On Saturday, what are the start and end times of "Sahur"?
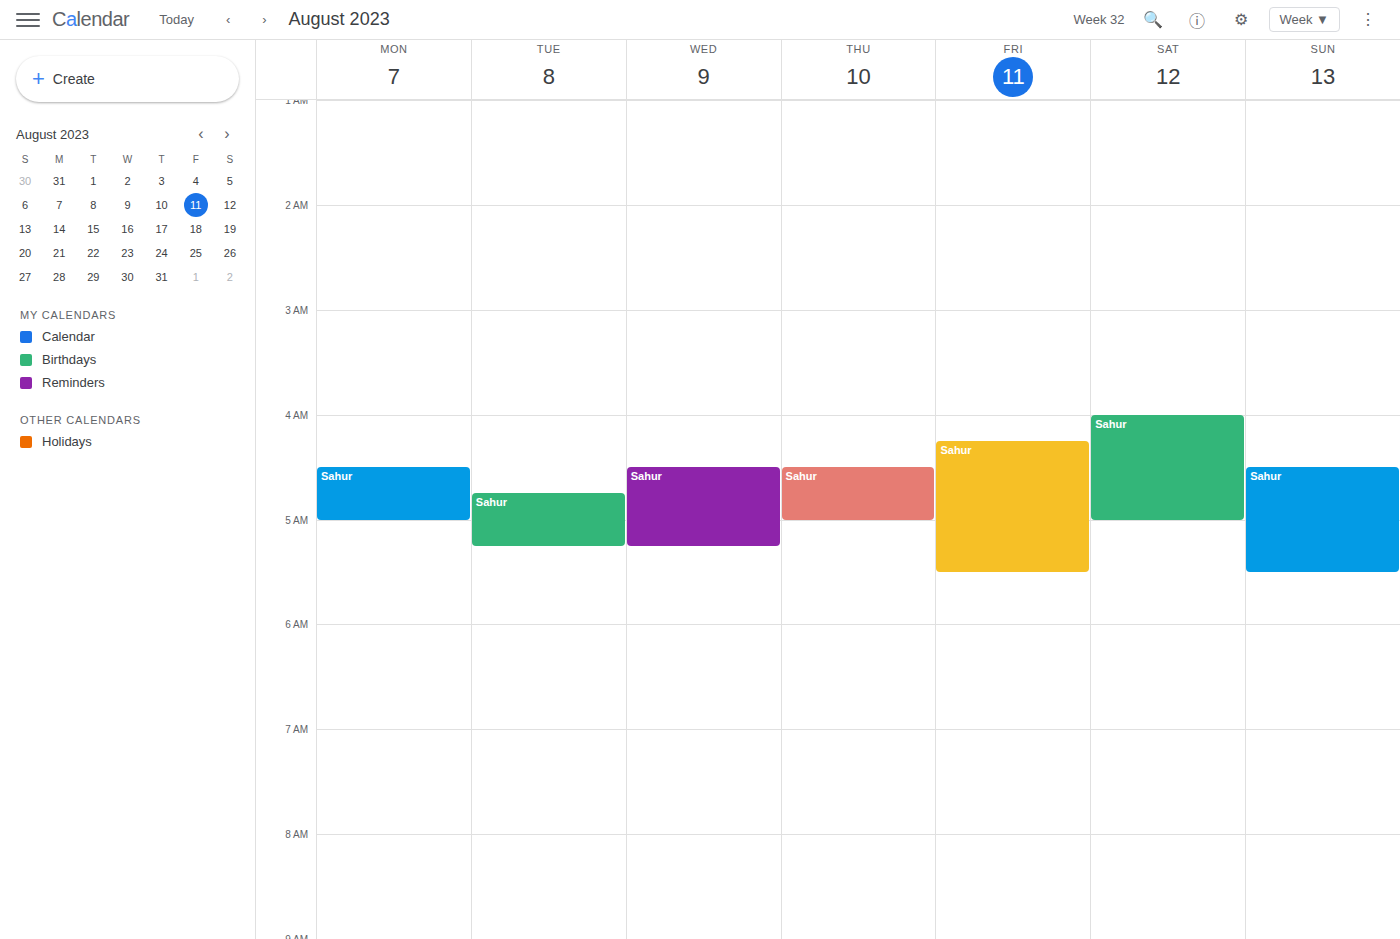
4:00 AM to 5:00 AM